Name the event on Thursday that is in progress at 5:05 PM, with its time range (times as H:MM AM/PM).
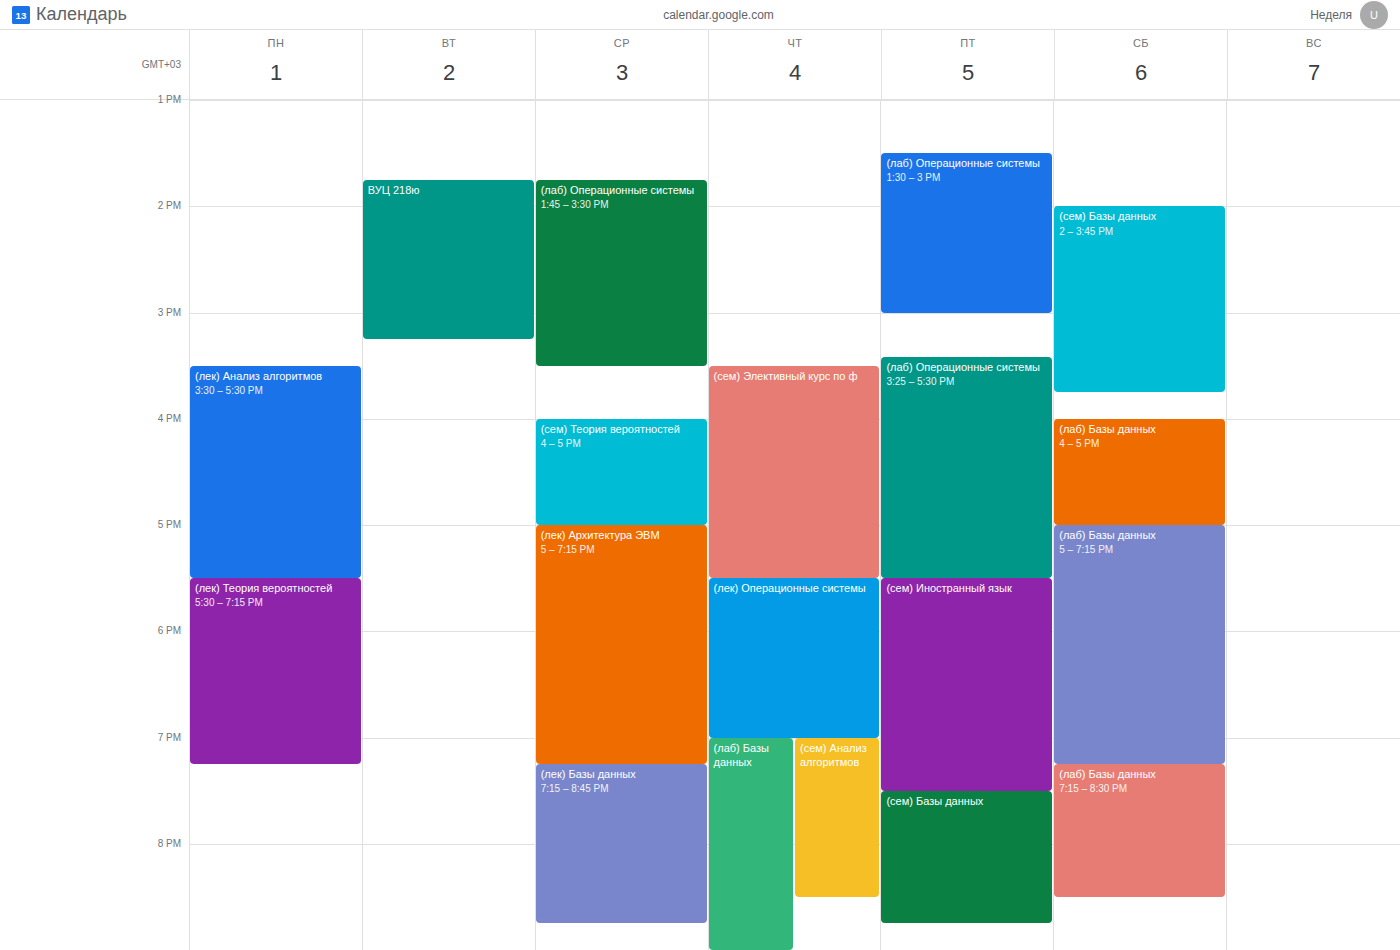
"(сем) Элективный курс по ф", 3:30 PM to 5:30 PM